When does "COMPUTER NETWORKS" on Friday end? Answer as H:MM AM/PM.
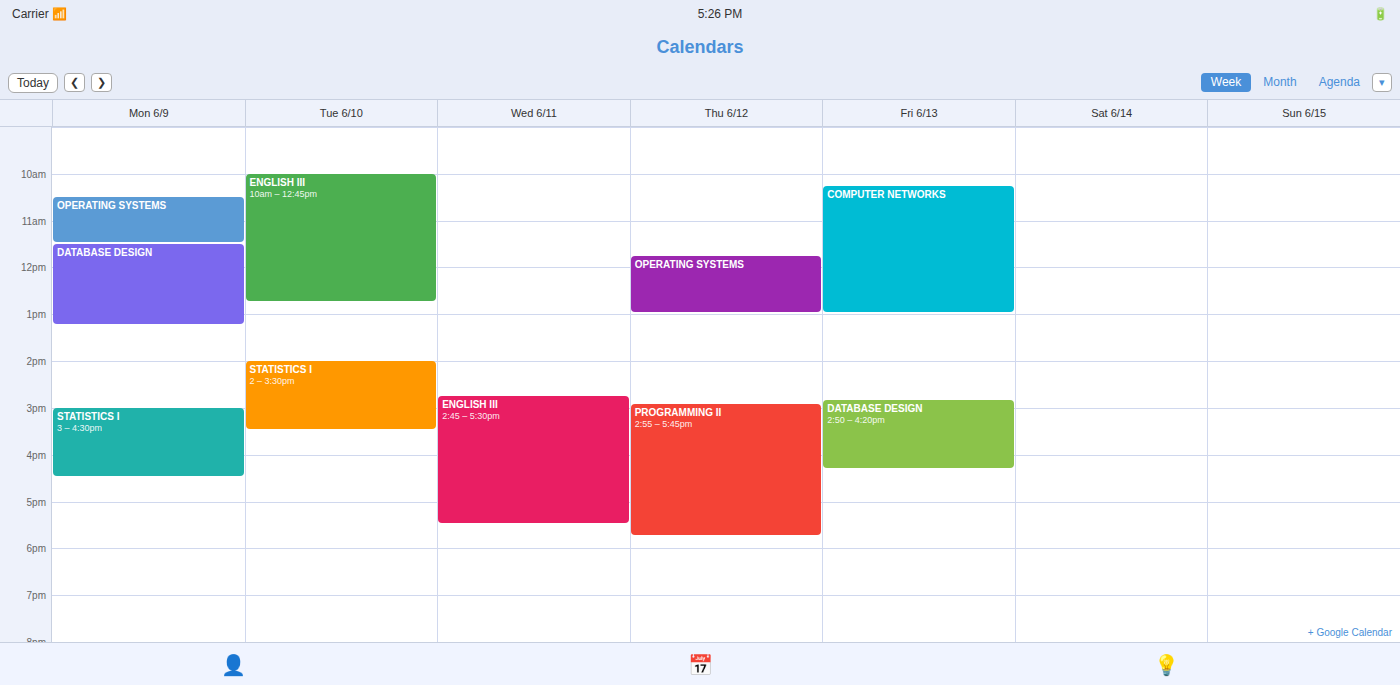
1:00 PM